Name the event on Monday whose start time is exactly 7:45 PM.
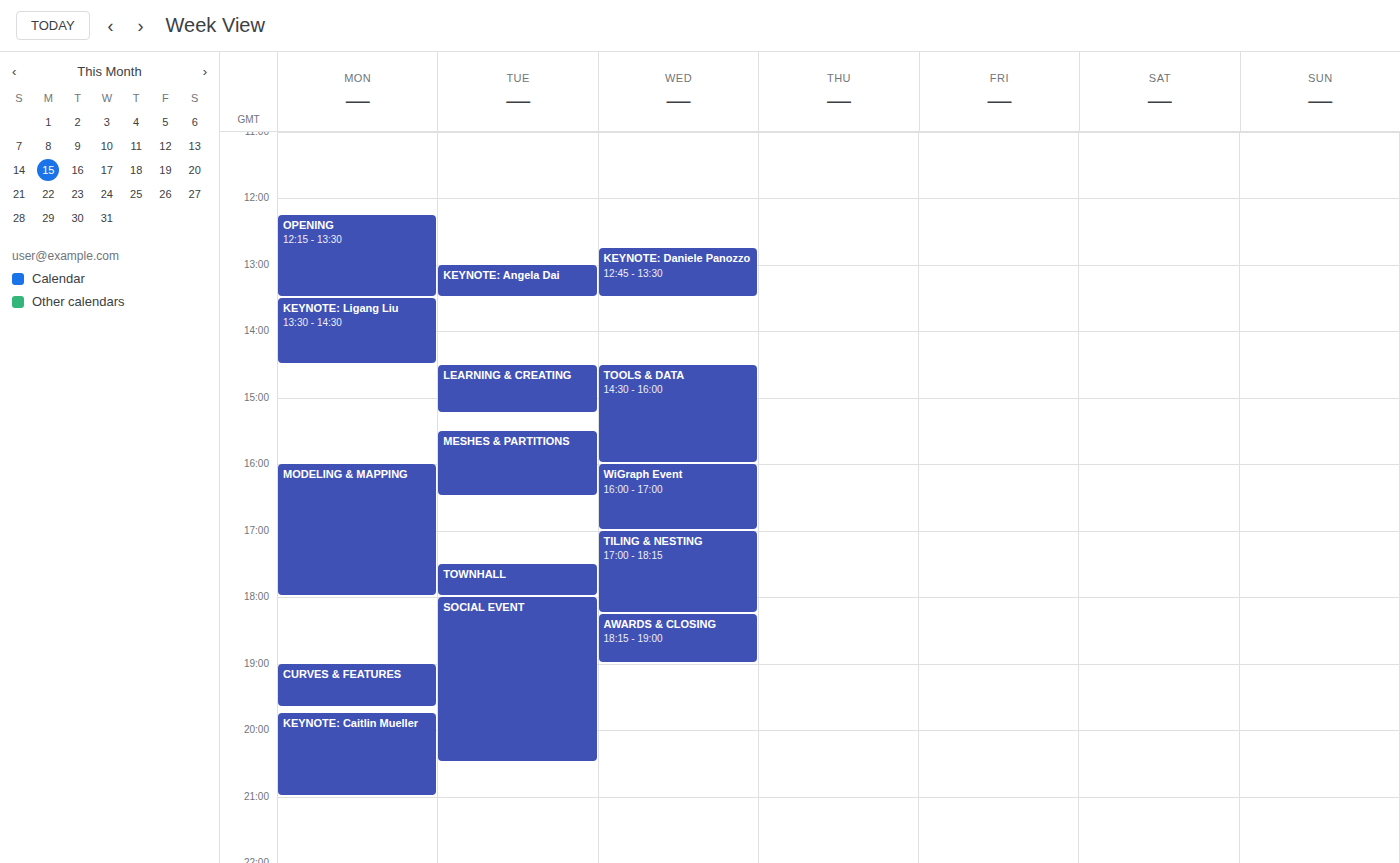
"KEYNOTE: Caitlin Mueller"